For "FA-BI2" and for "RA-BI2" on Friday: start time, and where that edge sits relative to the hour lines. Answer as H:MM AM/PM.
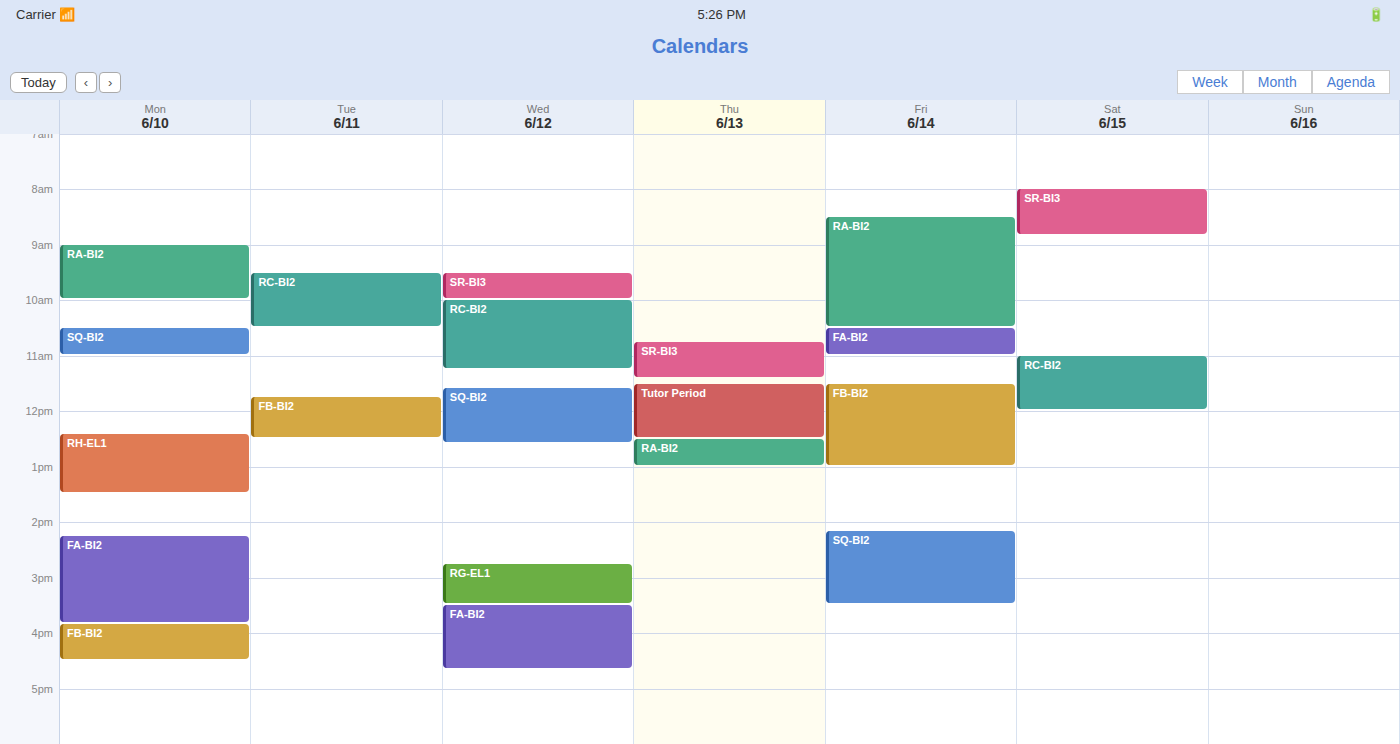
"FA-BI2": 10:30 AM, halfway between the 10 AM and 11 AM lines. "RA-BI2": 8:30 AM, halfway between the 8 AM and 9 AM lines.